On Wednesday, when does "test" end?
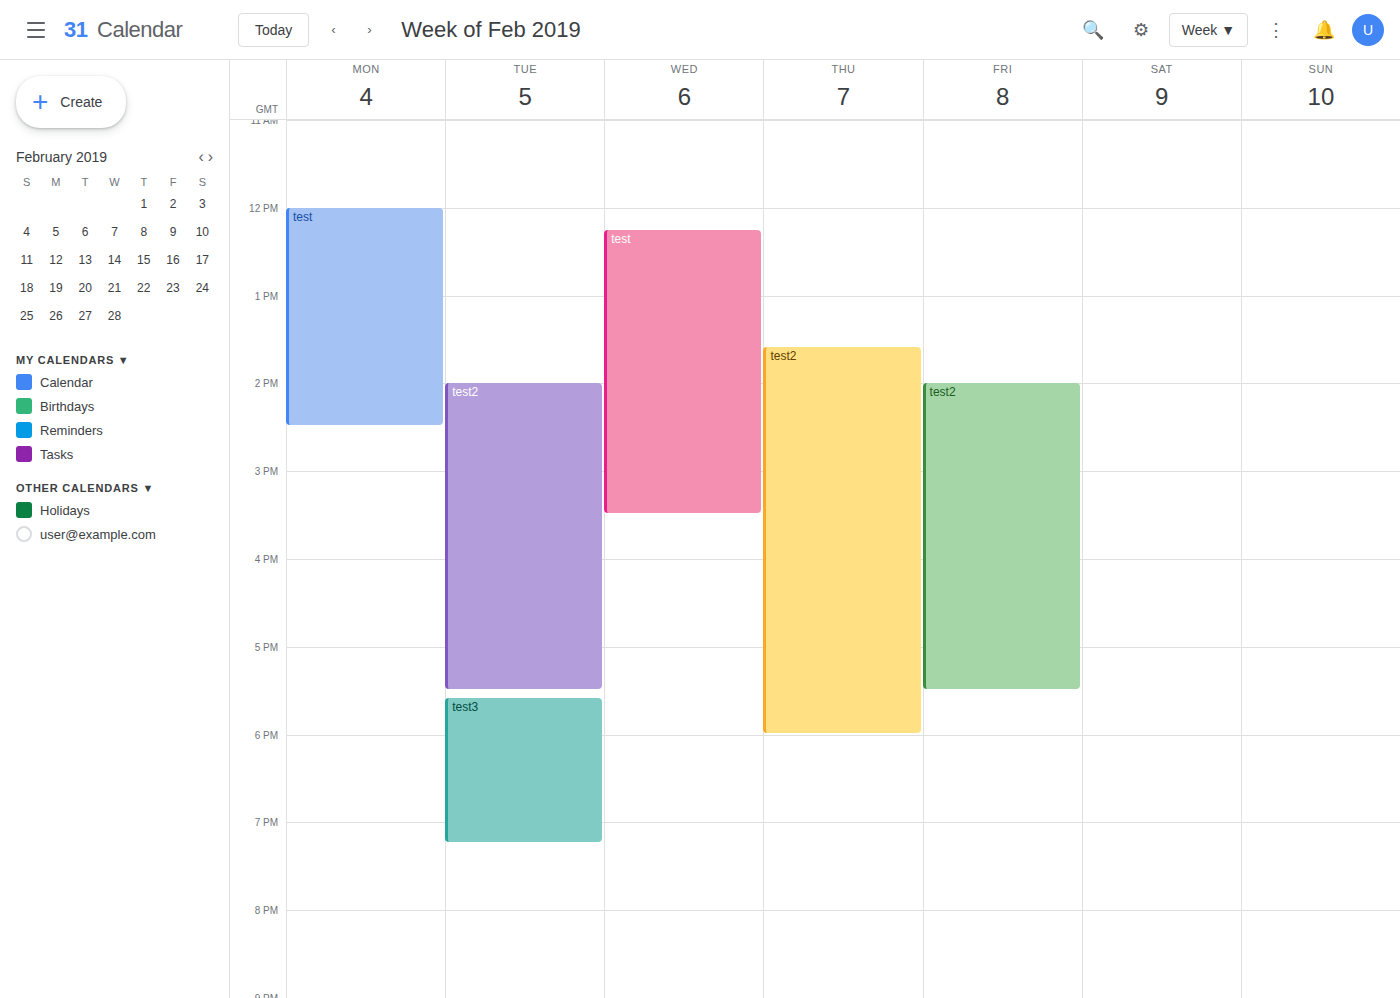
3:30 PM